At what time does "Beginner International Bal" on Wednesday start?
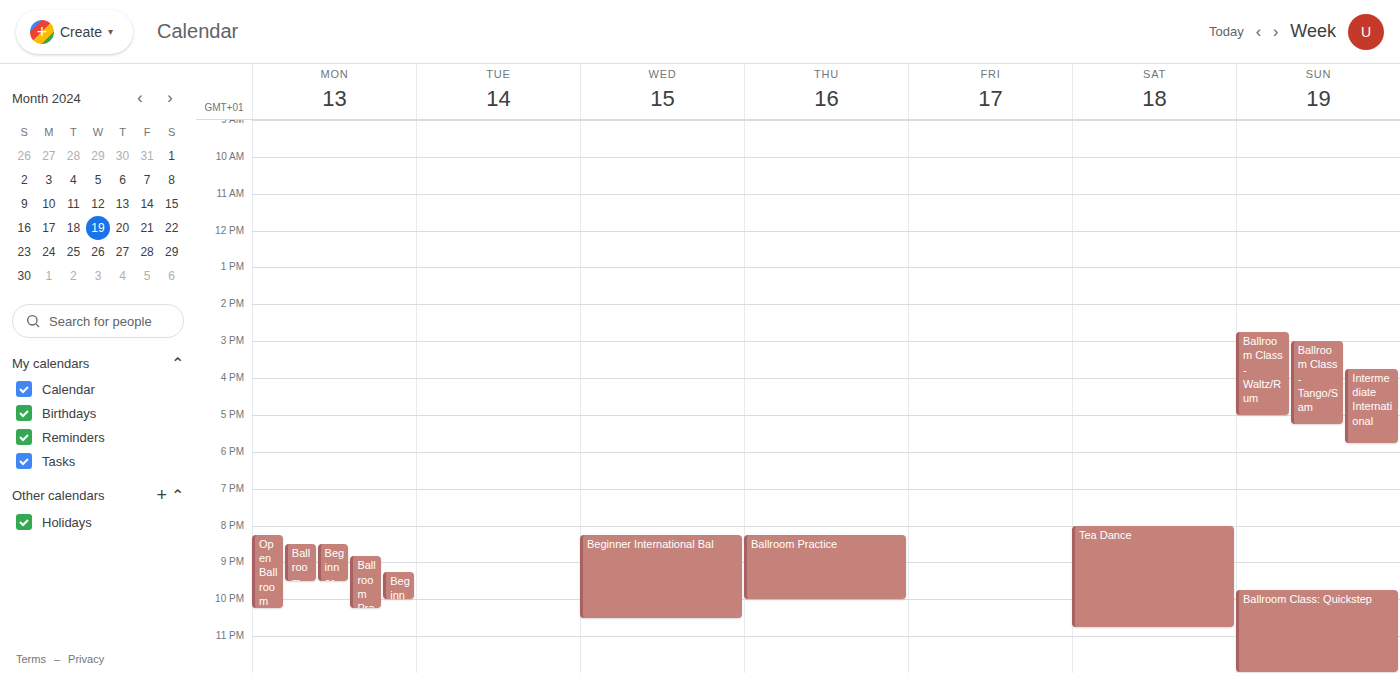
8:15 PM